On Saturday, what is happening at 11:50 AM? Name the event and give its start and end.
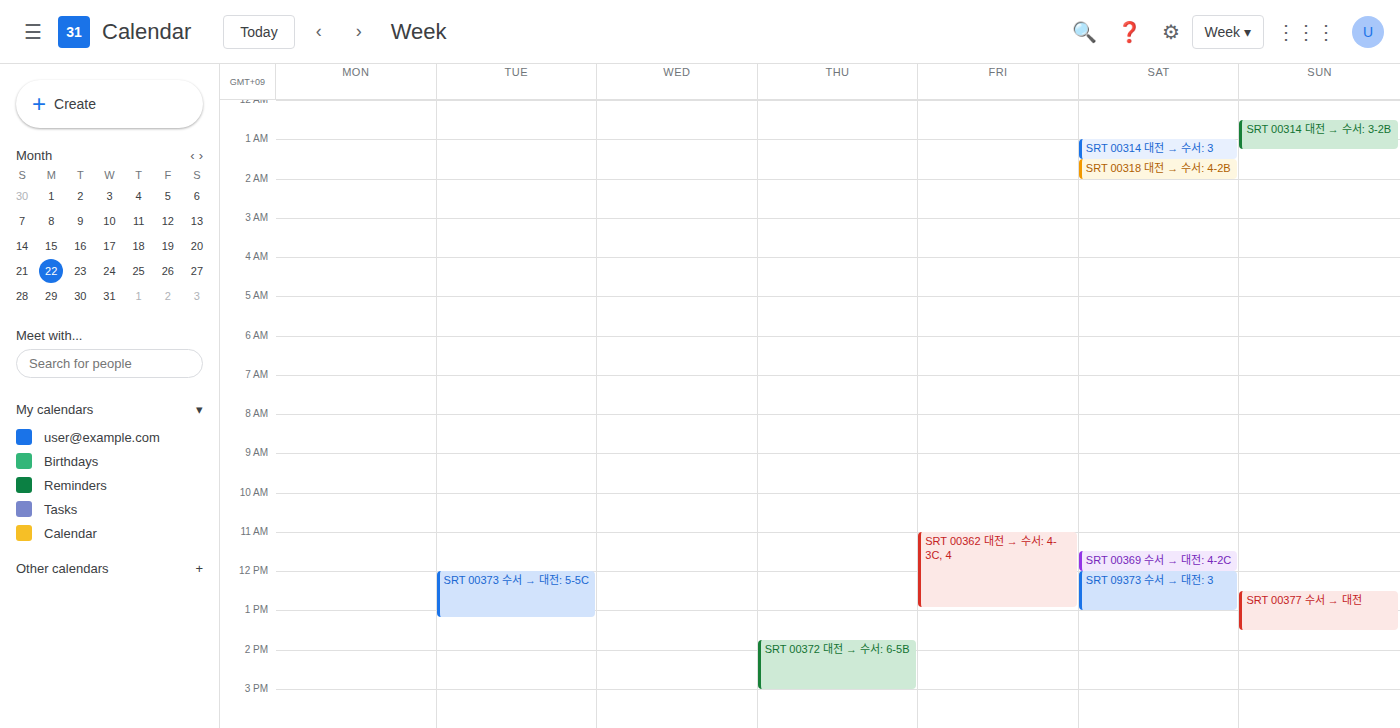
"SRT 00369 수서 → 대전: 4-2C", 11:30 AM to 12:00 PM